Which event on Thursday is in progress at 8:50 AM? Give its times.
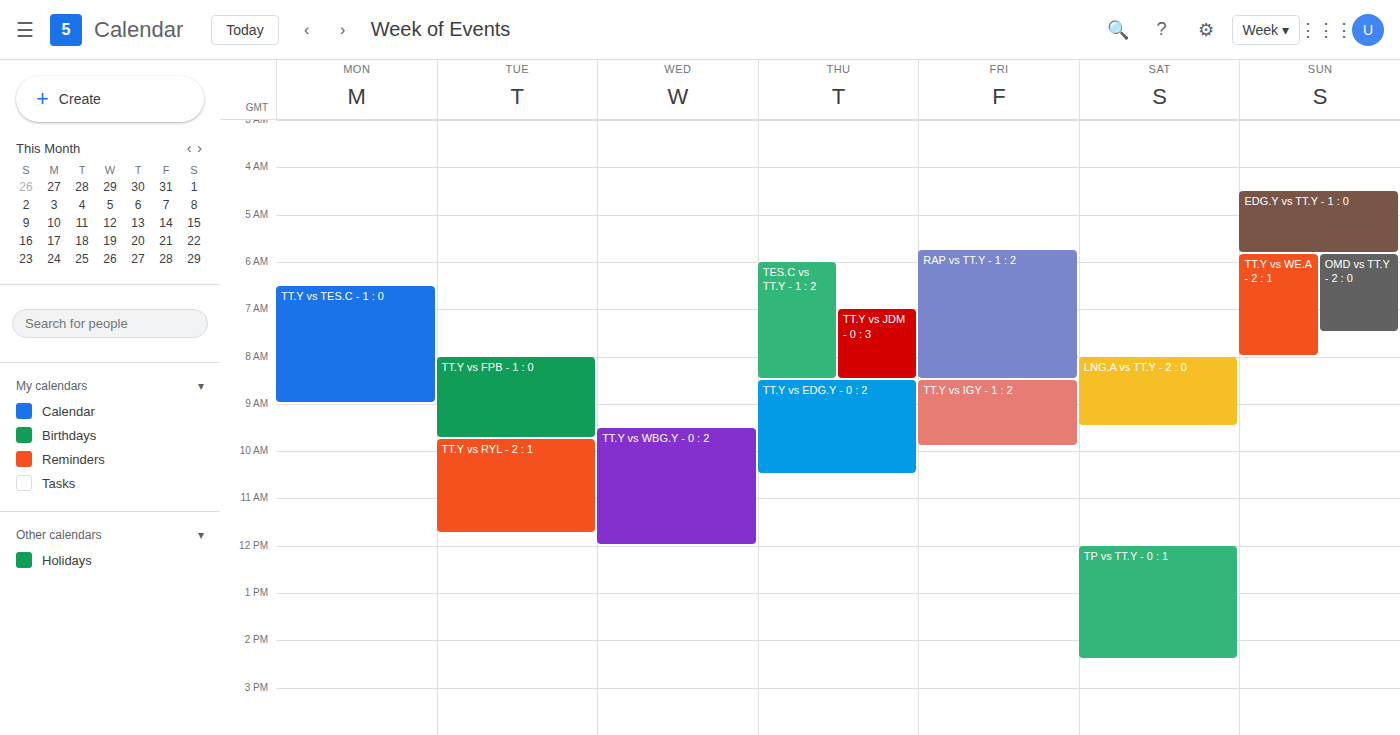
"TT.Y vs EDG.Y - 0 : 2", 8:30 AM to 10:30 AM